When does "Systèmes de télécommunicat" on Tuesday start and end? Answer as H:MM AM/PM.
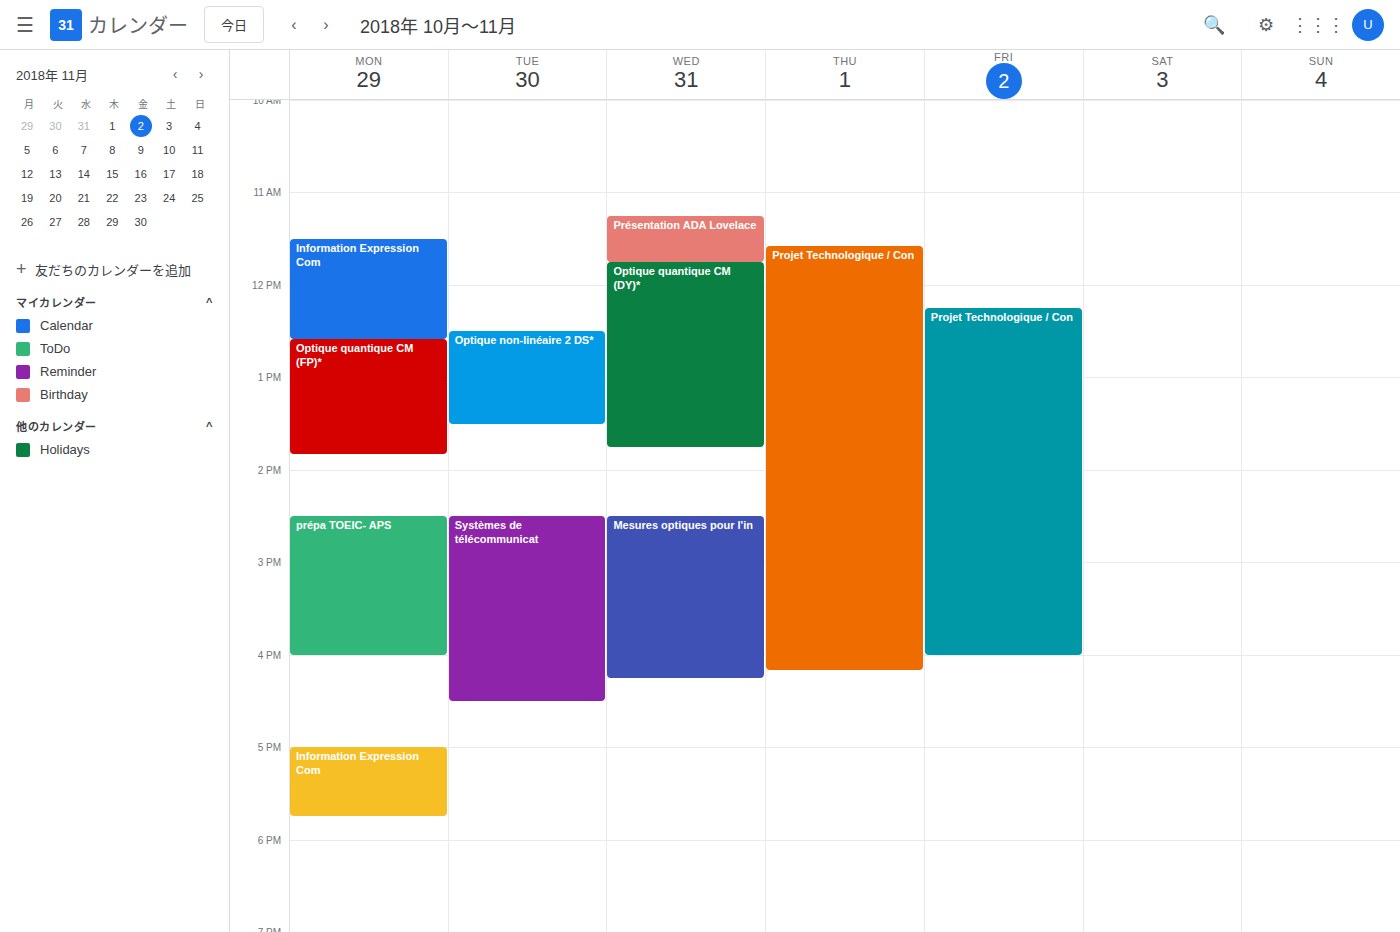
2:30 PM to 4:30 PM